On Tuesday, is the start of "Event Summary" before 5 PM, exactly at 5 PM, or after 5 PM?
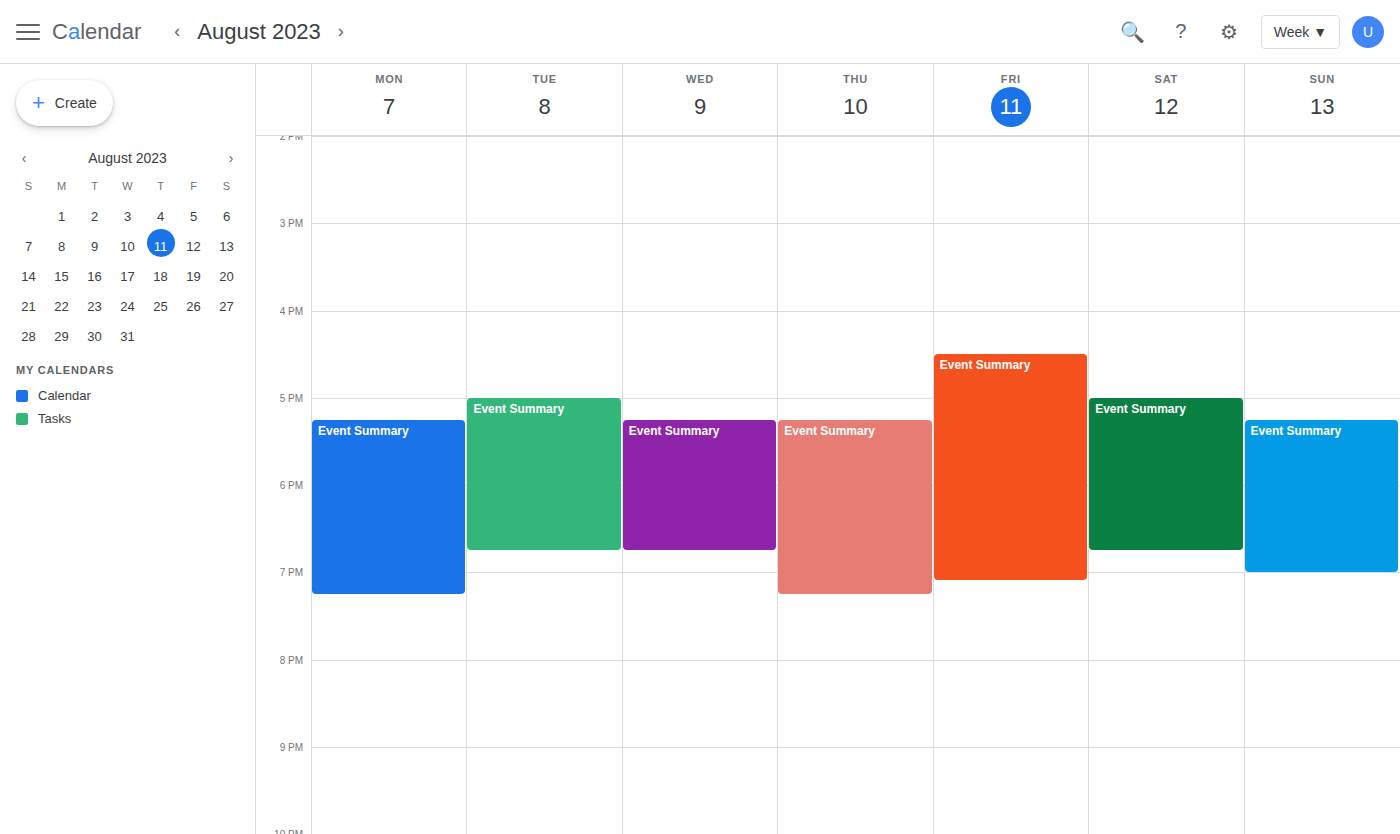
5:00 PM -- exactly at 5 PM, on the 5 PM line.